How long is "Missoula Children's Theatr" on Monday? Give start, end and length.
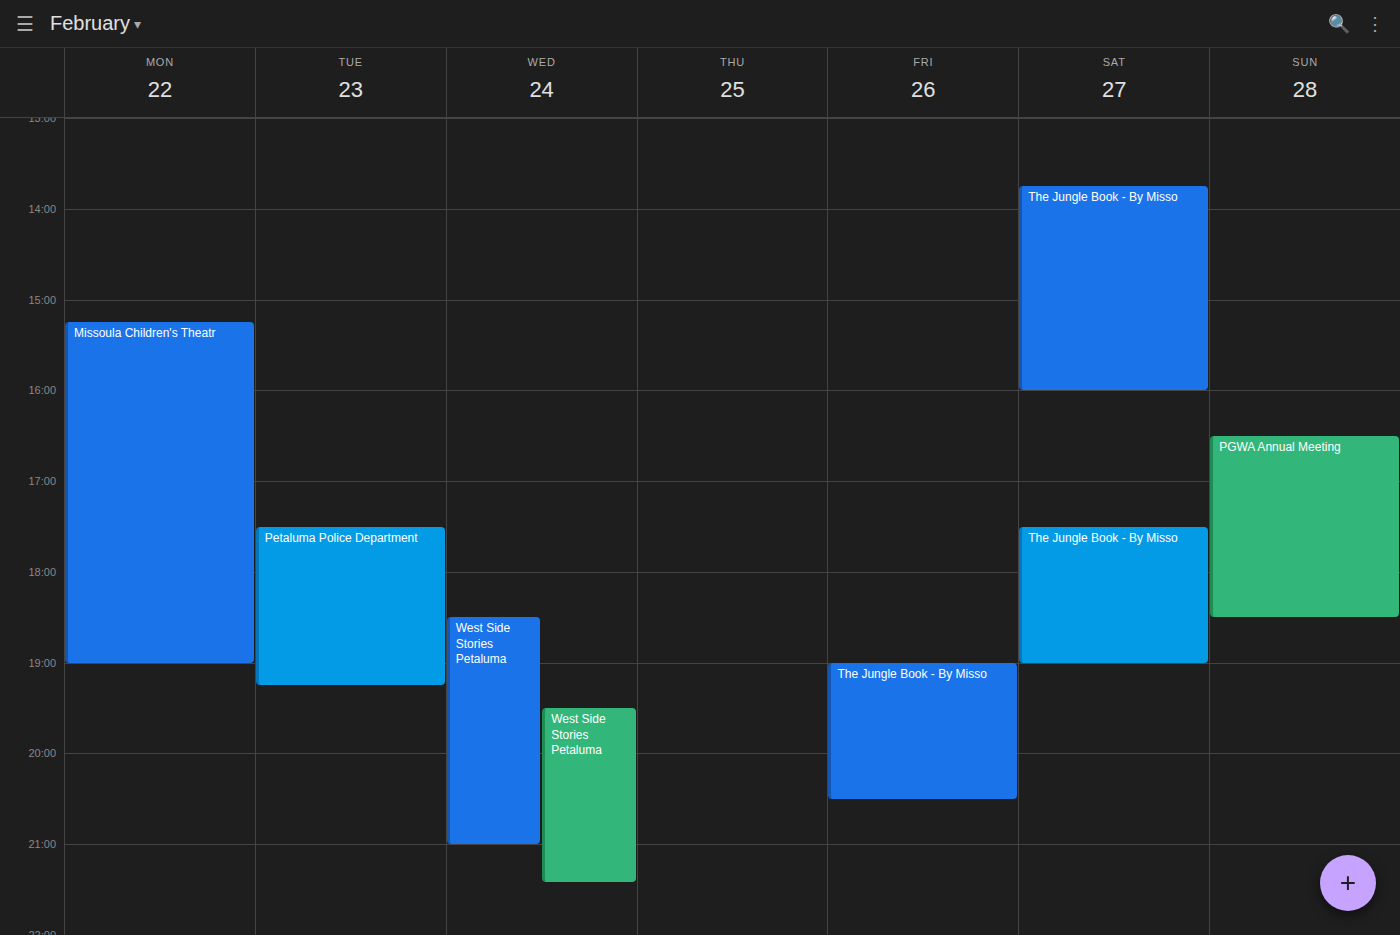
3:15 PM to 7:00 PM, 3 hours 45 minutes